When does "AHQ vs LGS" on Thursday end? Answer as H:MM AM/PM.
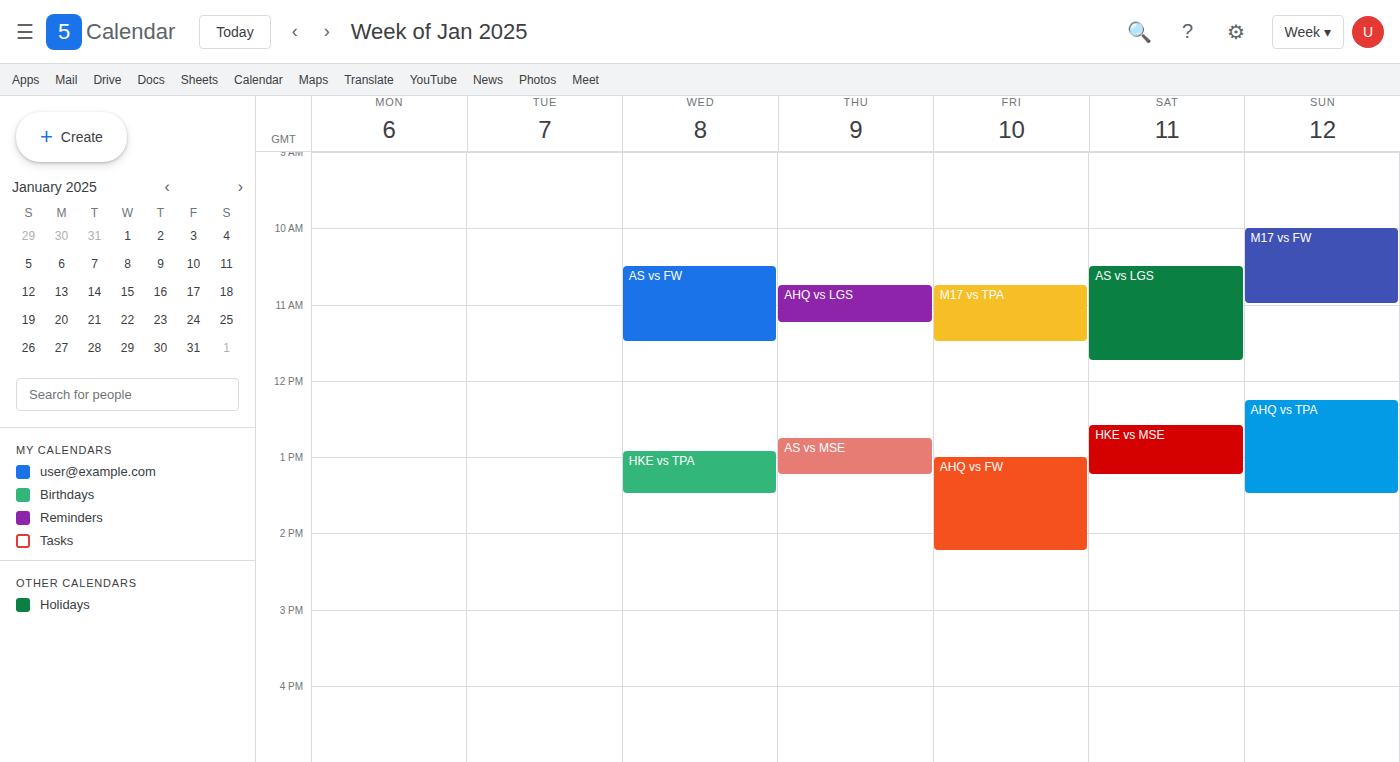
11:15 AM